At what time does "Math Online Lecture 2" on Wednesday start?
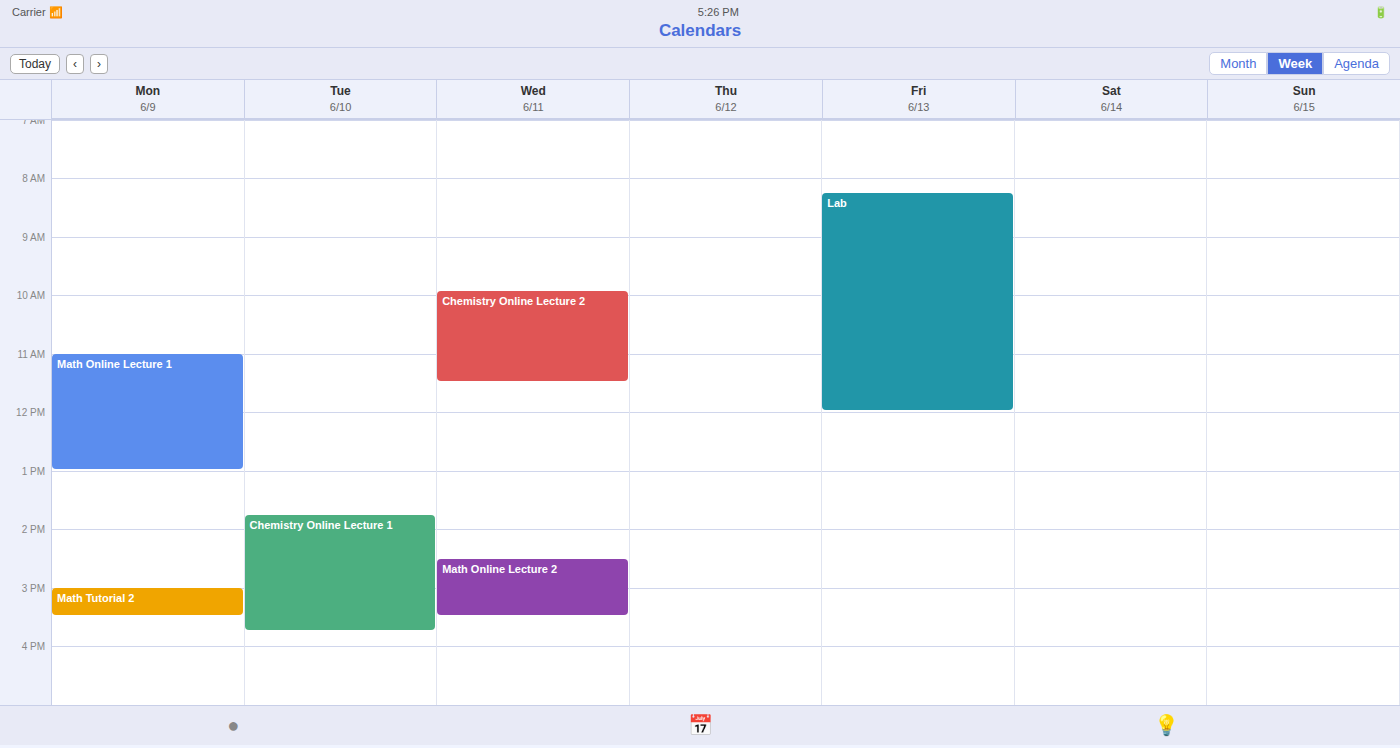
14:30